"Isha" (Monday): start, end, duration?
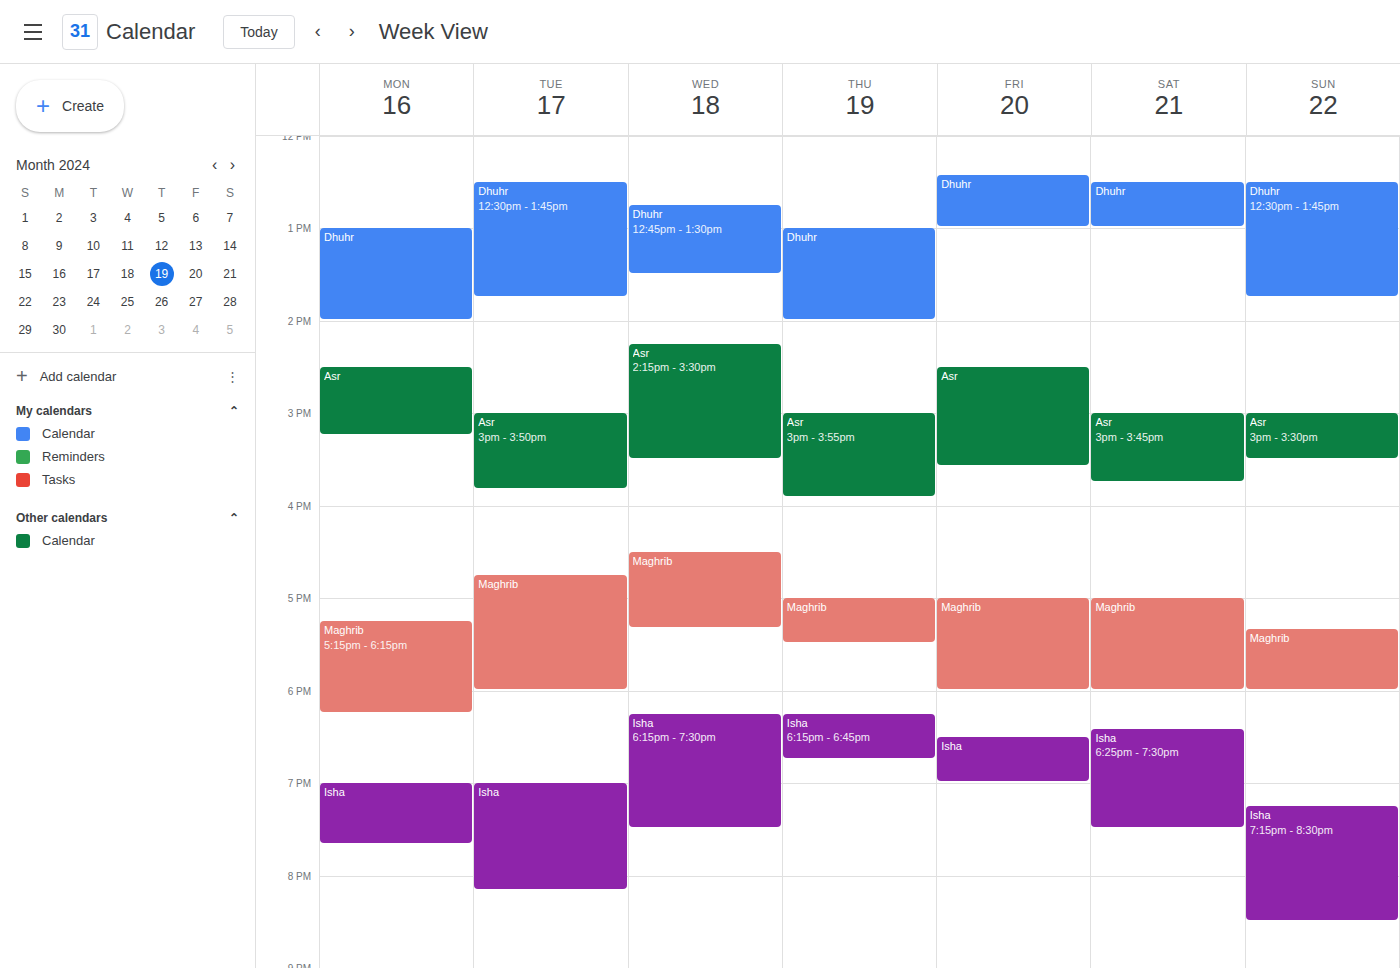
7:00 PM to 7:40 PM, 40 minutes